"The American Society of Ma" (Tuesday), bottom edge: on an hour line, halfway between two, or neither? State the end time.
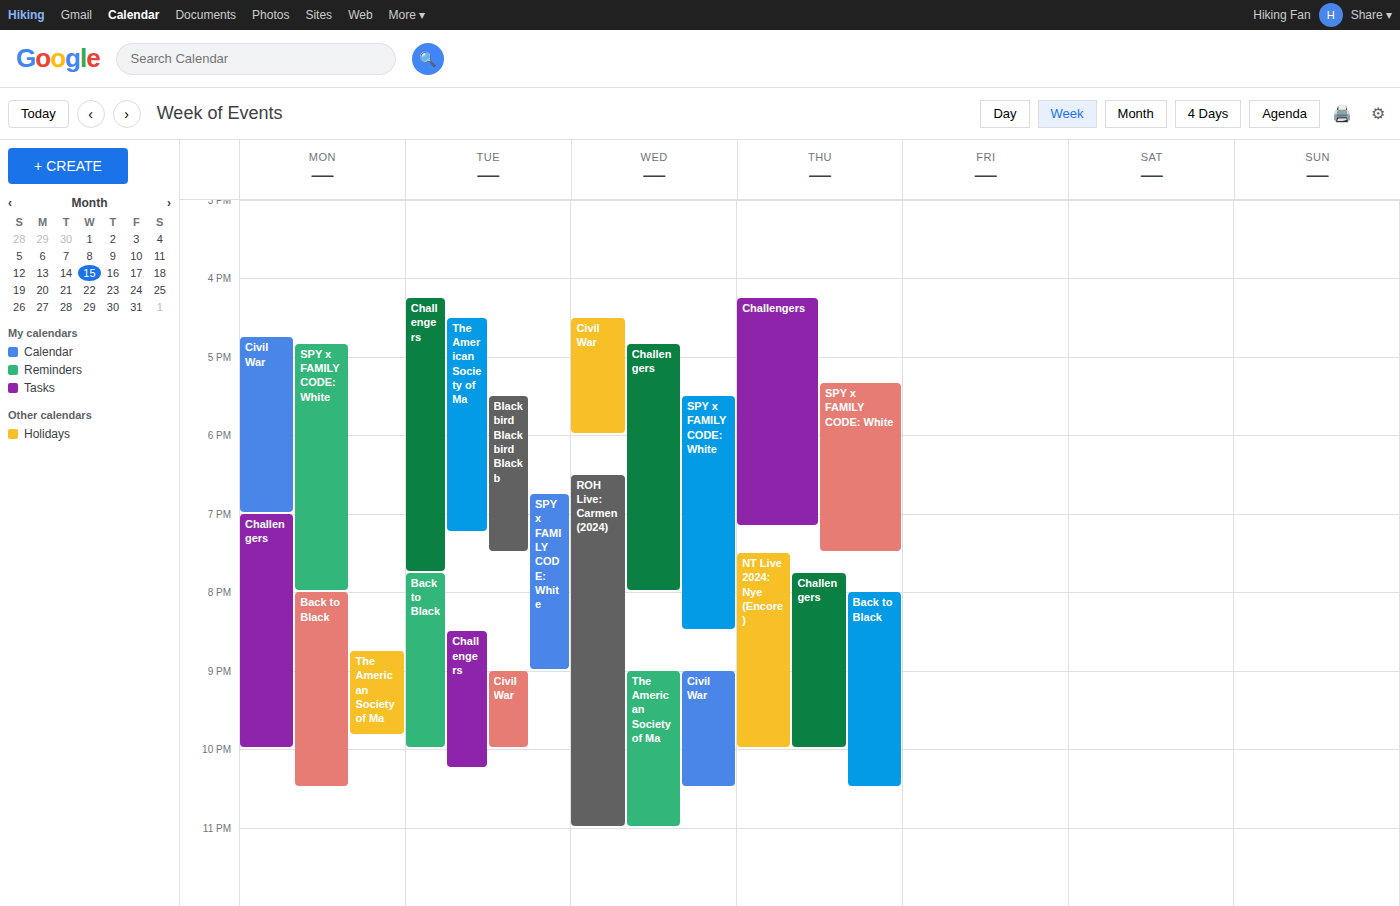
7:15 PM -- neither: a quarter of the way from the 7 PM line to the 8 PM line.